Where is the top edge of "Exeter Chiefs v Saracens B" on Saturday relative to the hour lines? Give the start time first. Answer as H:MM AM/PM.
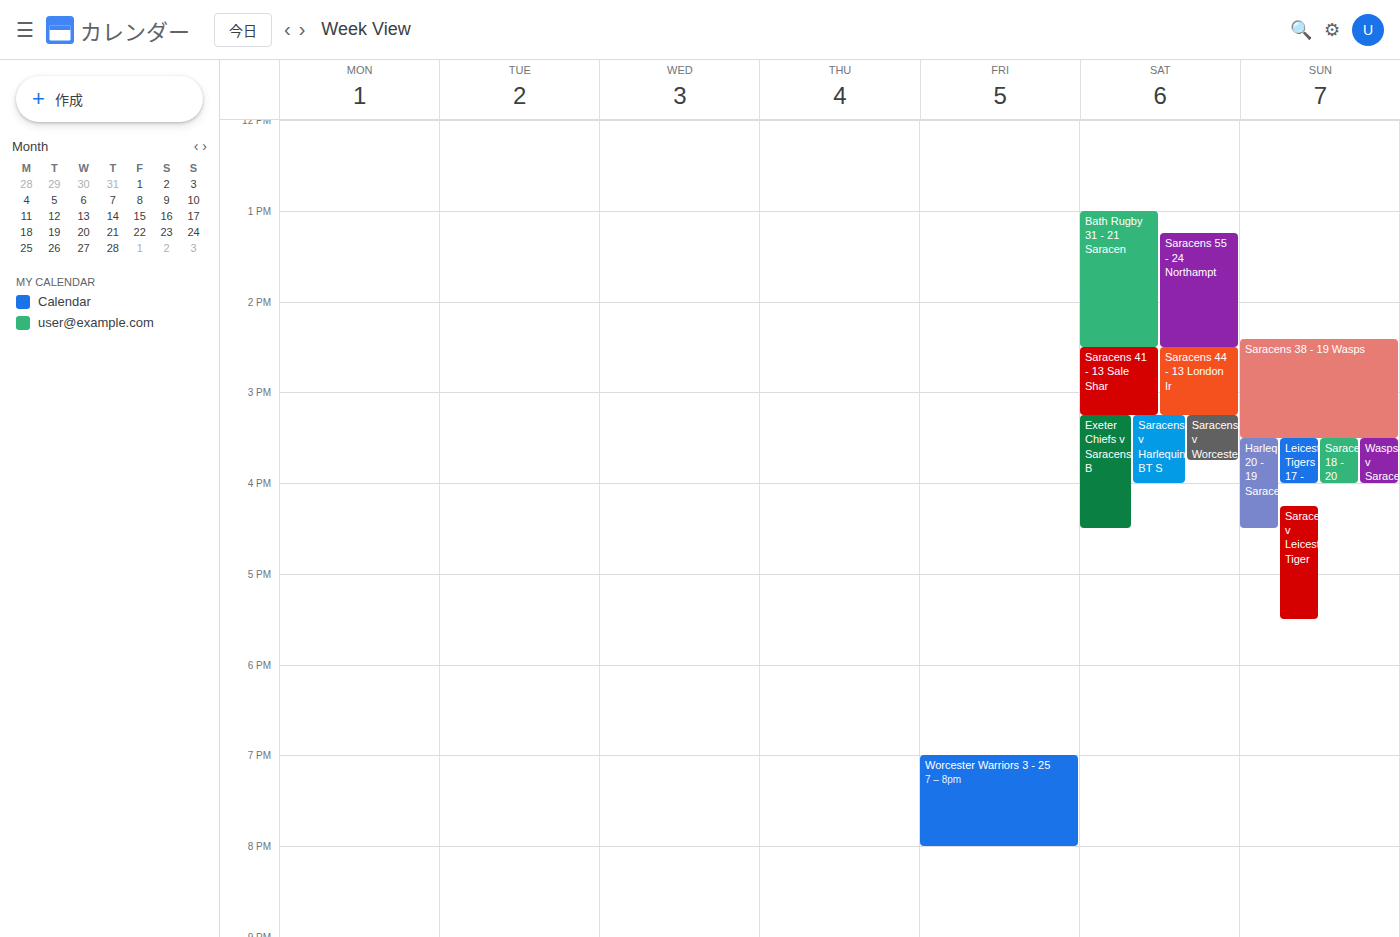
3:15 PM -- neither: a quarter of the way from the 3 PM line to the 4 PM line.